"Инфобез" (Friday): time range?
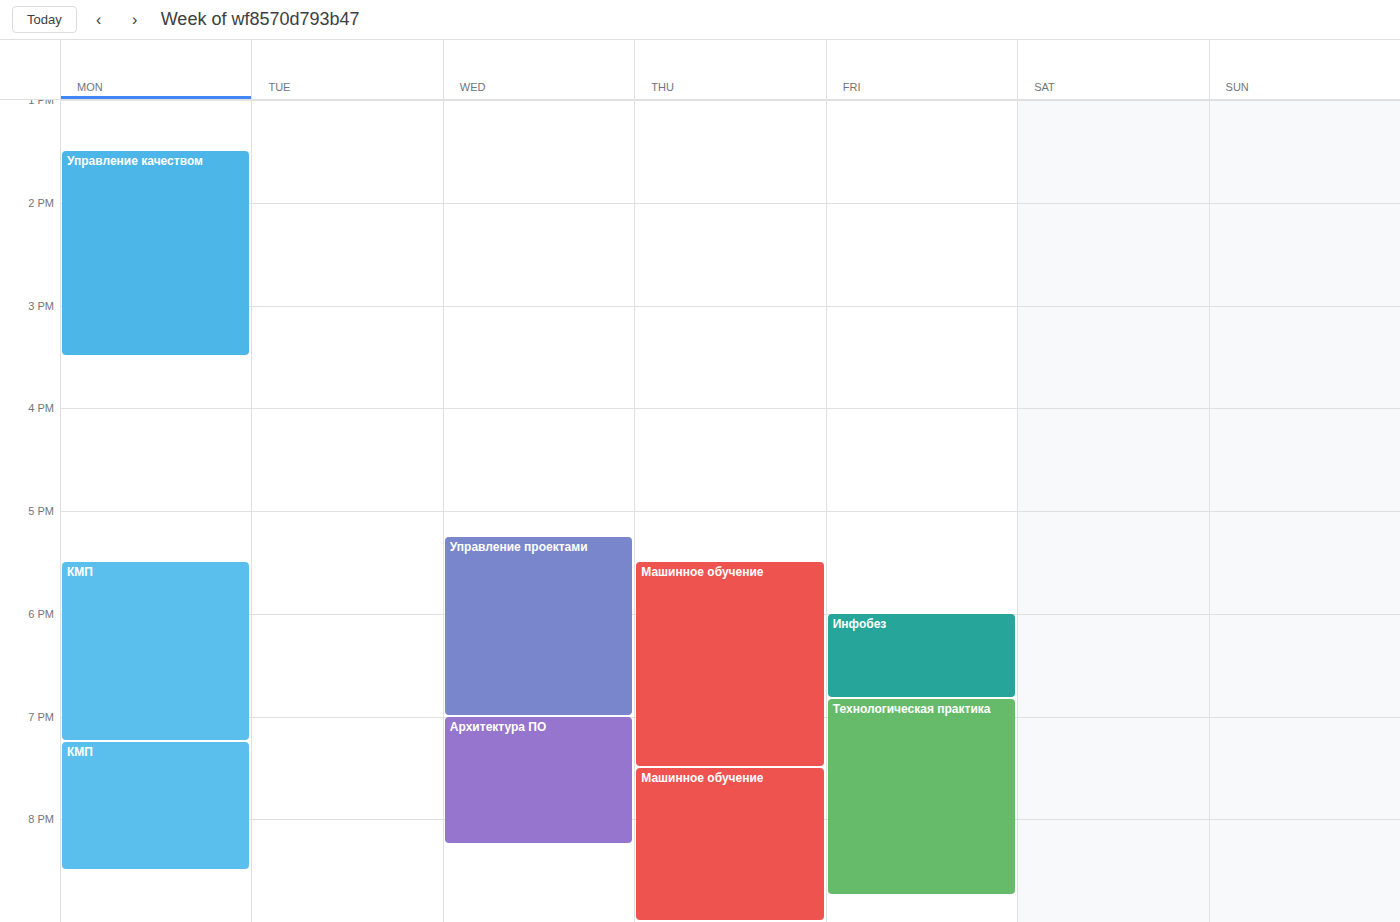
6:00 PM to 6:50 PM